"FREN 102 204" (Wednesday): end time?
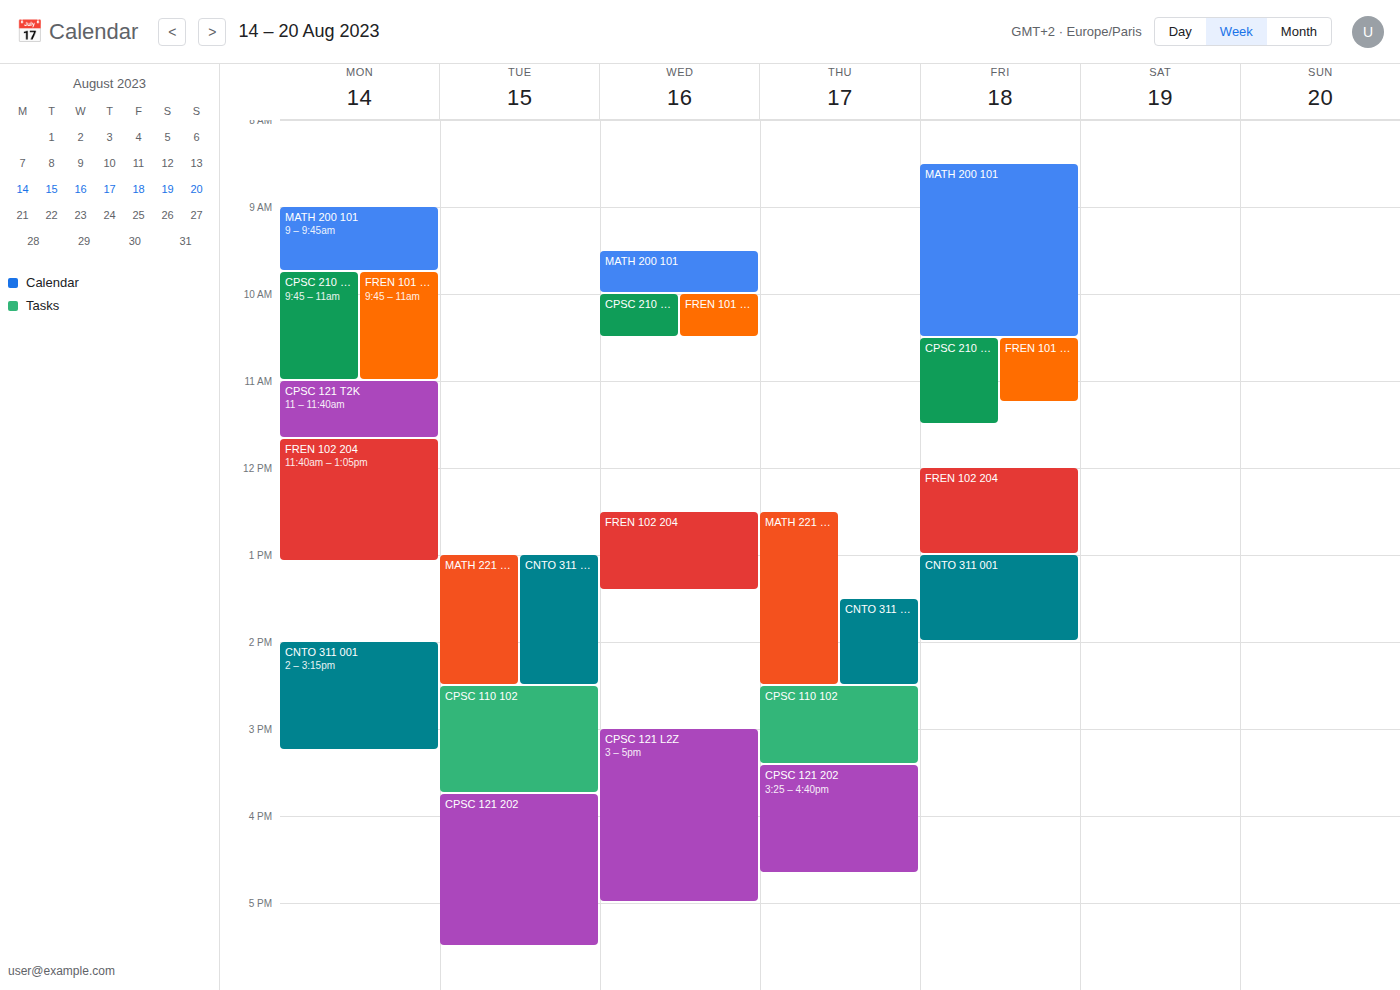
1:25 PM